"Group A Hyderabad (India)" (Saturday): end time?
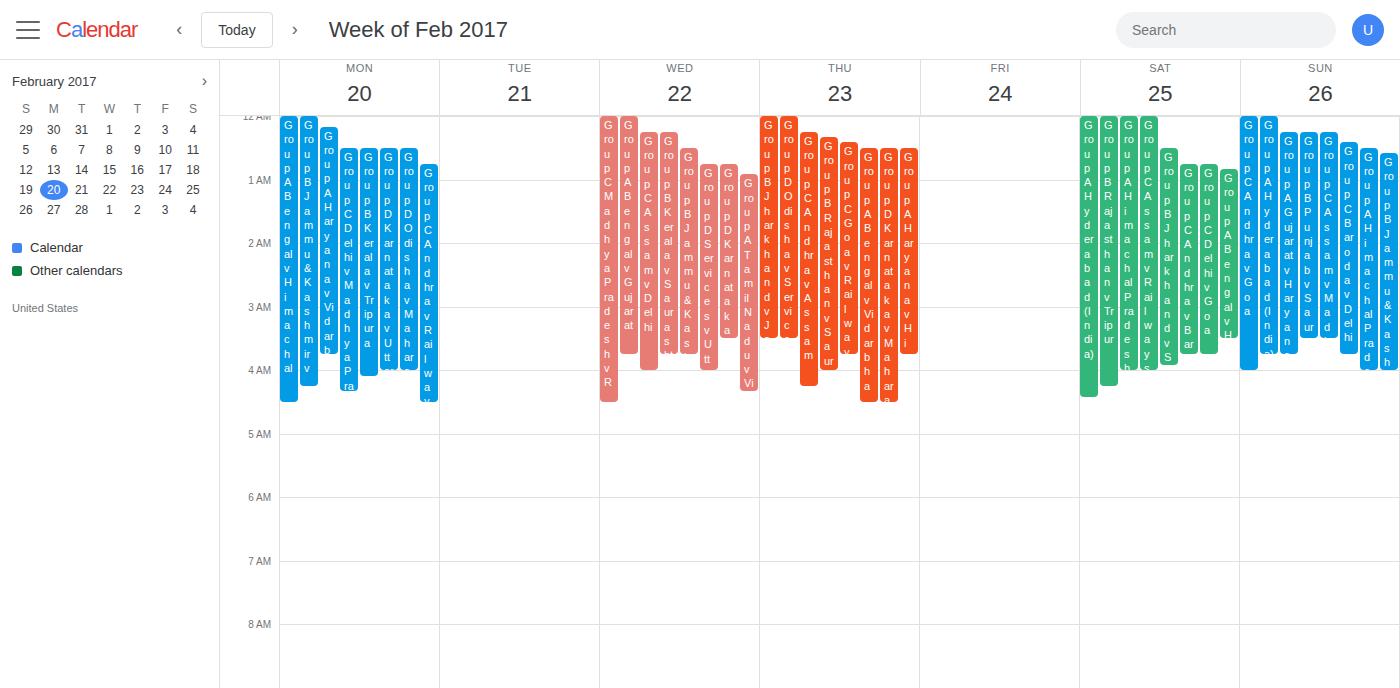
04:25